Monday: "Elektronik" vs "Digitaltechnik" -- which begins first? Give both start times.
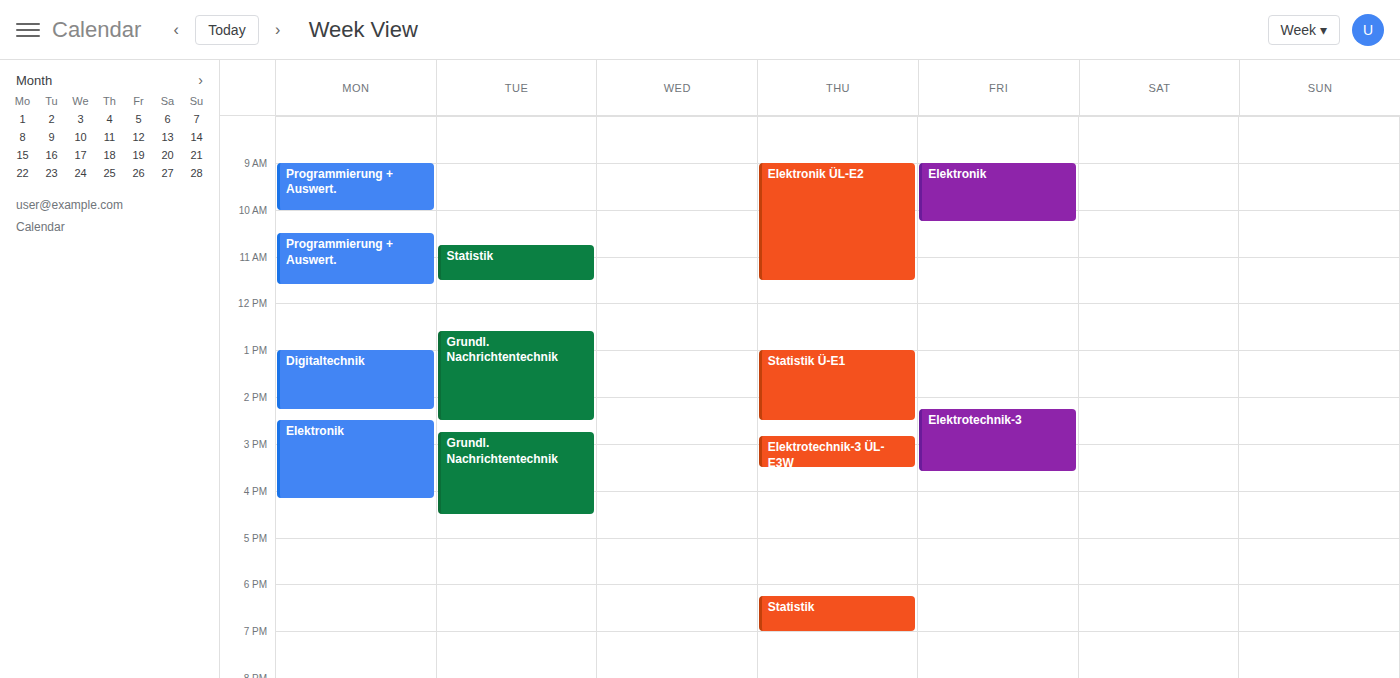
"Digitaltechnik" 13:00; "Elektronik" 14:30.